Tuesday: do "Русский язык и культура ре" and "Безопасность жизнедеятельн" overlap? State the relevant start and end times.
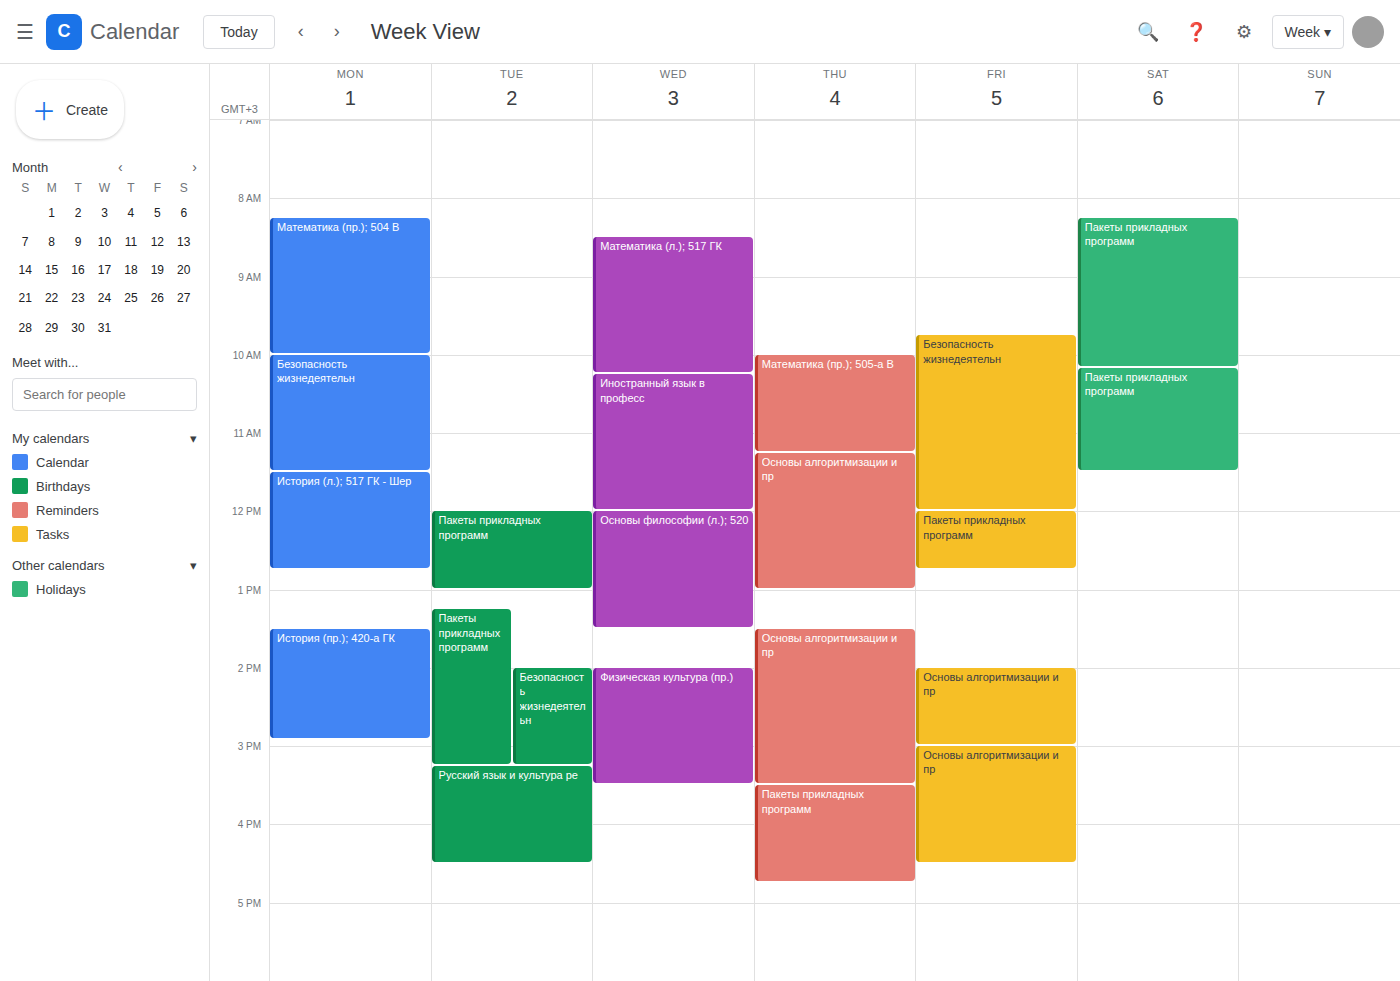
"Безопасность жизнедеятельн" ends at 3:15 PM, exactly when "Русский язык и культура ре" starts -- they touch but do not overlap.